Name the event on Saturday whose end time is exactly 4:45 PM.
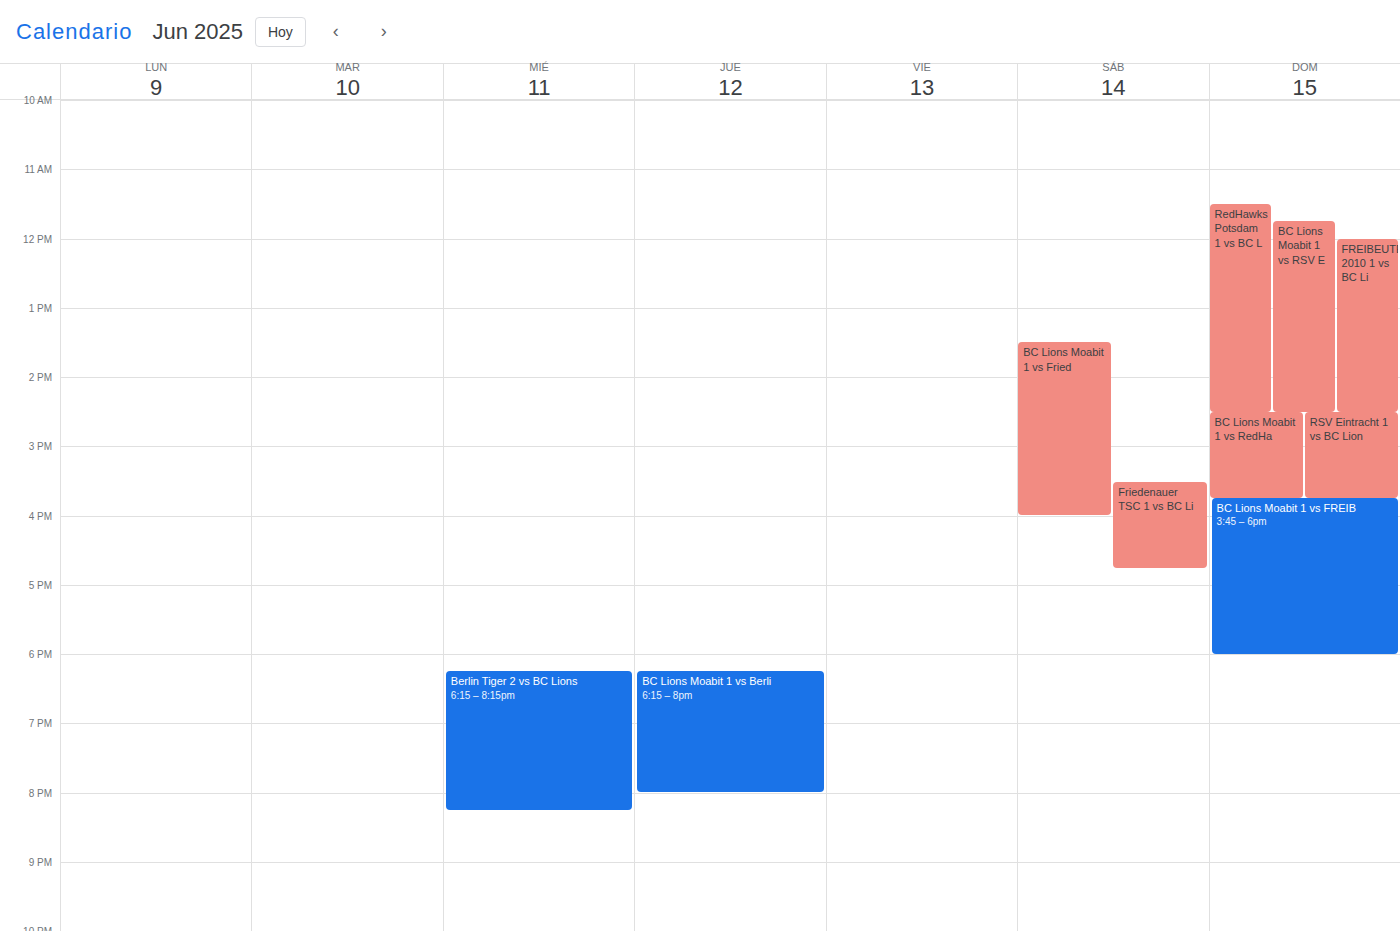
"Friedenauer TSC 1 vs BC Li"